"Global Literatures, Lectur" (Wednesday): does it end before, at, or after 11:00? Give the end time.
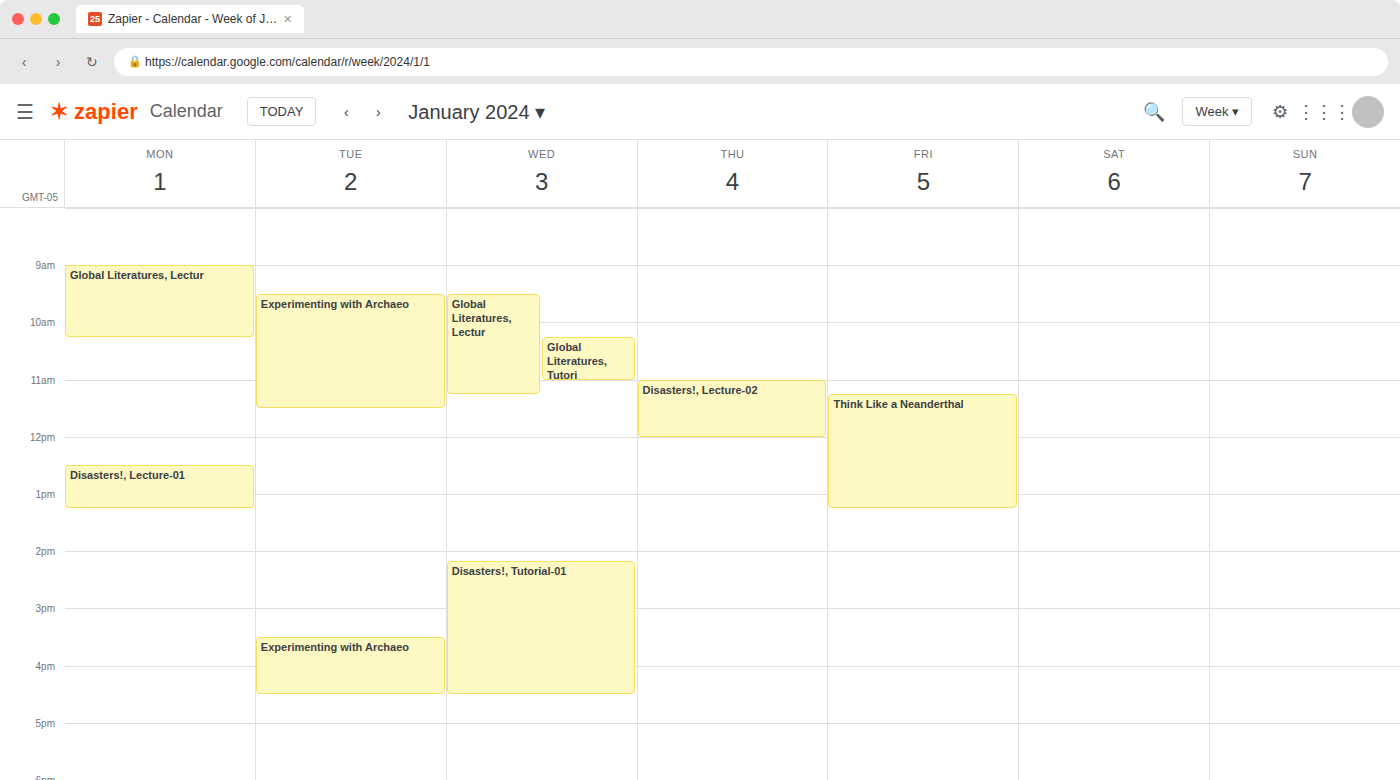
11:15 -- after 11:00, 15 minutes below the 11:00 line.